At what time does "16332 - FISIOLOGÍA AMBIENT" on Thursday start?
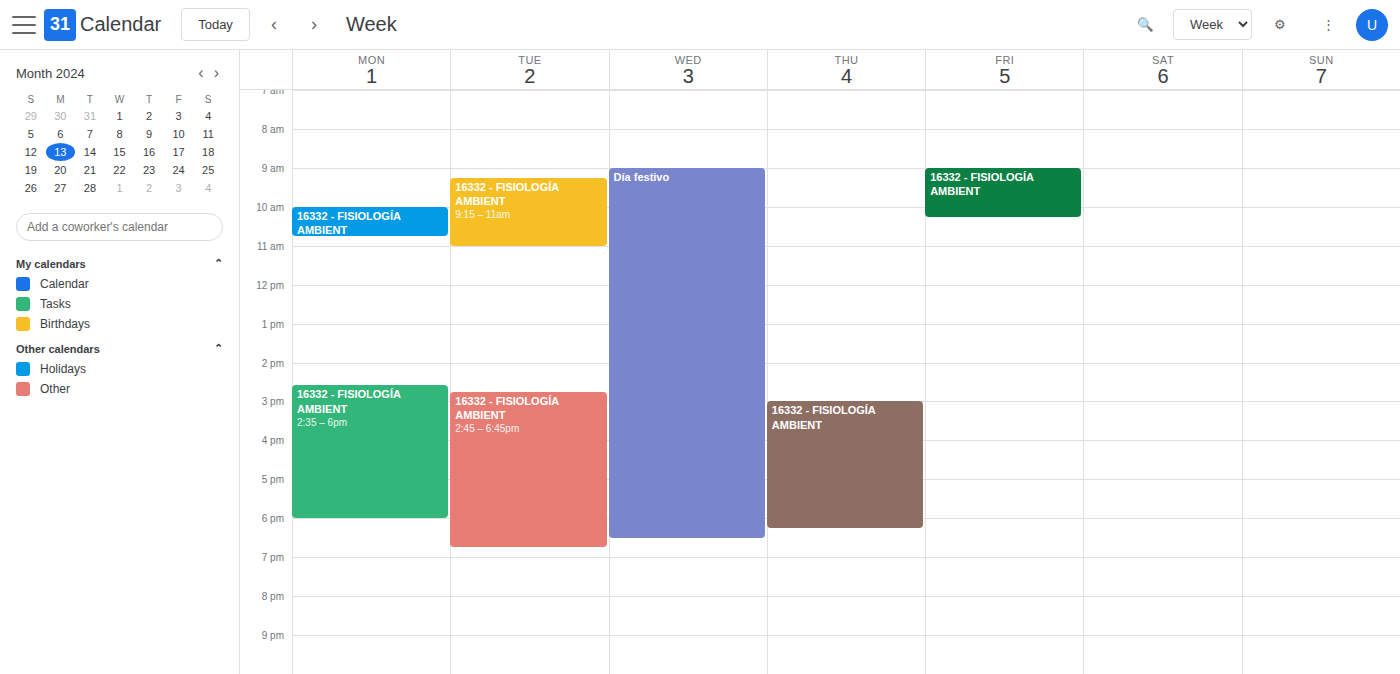
3:00 PM